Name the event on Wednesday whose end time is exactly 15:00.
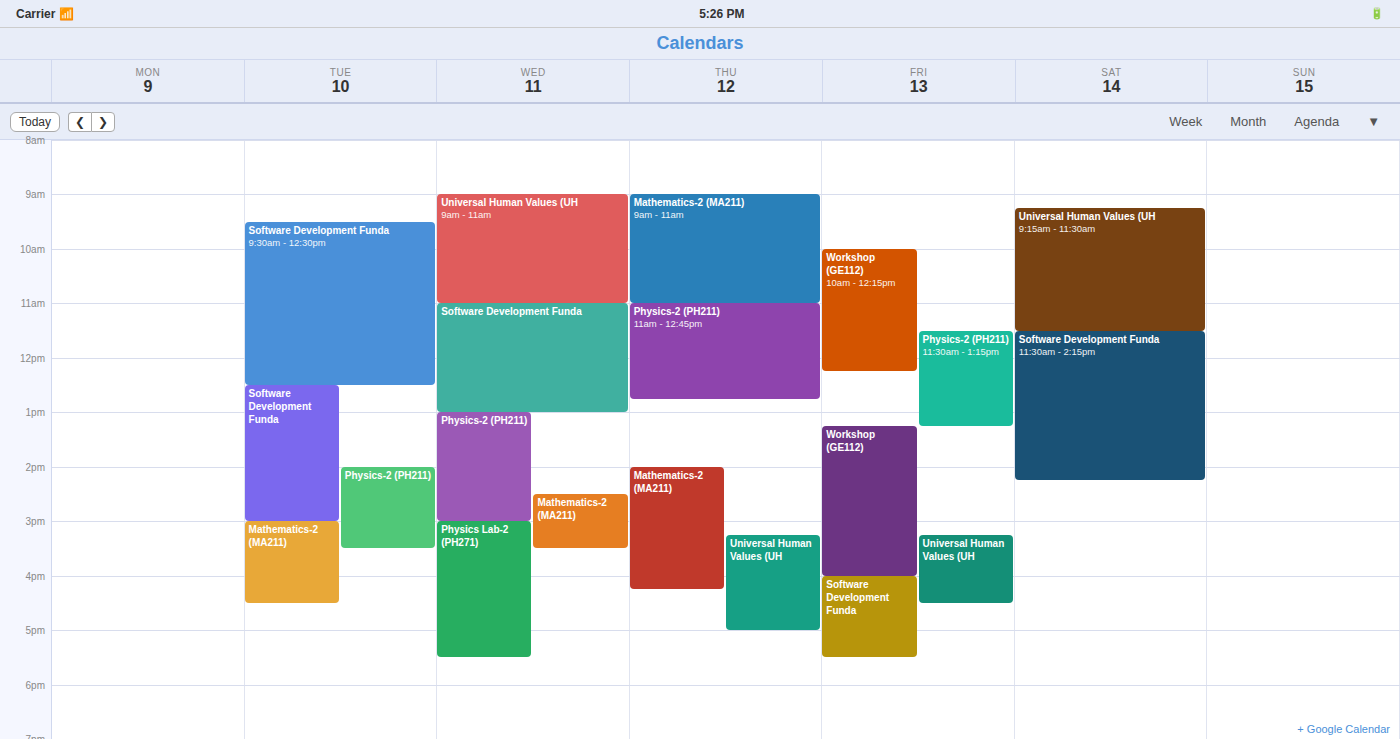
"Physics-2 (PH211)"